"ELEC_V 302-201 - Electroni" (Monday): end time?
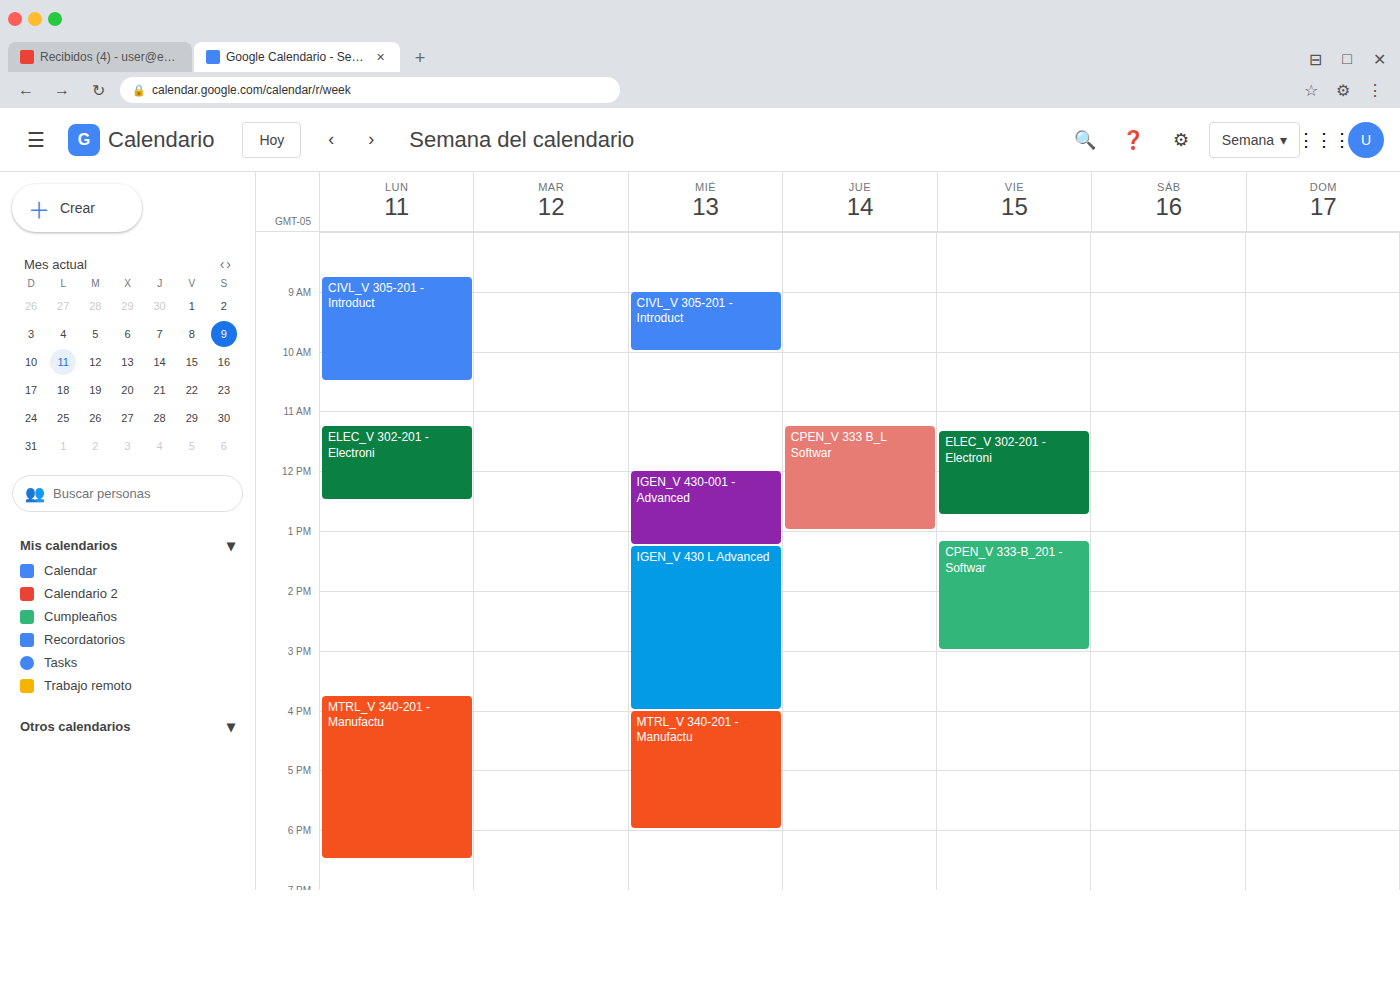
12:30 PM